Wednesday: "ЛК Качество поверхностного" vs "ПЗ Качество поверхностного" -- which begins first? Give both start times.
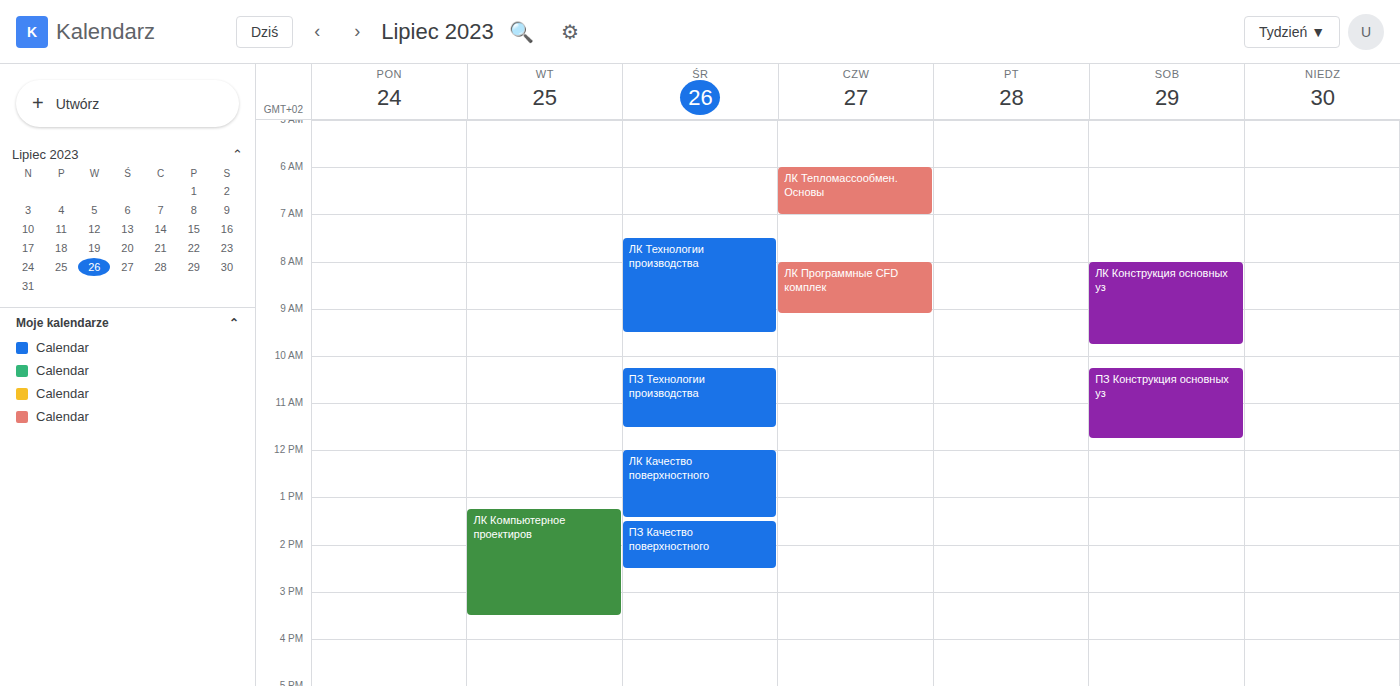
"ЛК Качество поверхностного" 12:00 PM; "ПЗ Качество поверхностного" 1:30 PM.